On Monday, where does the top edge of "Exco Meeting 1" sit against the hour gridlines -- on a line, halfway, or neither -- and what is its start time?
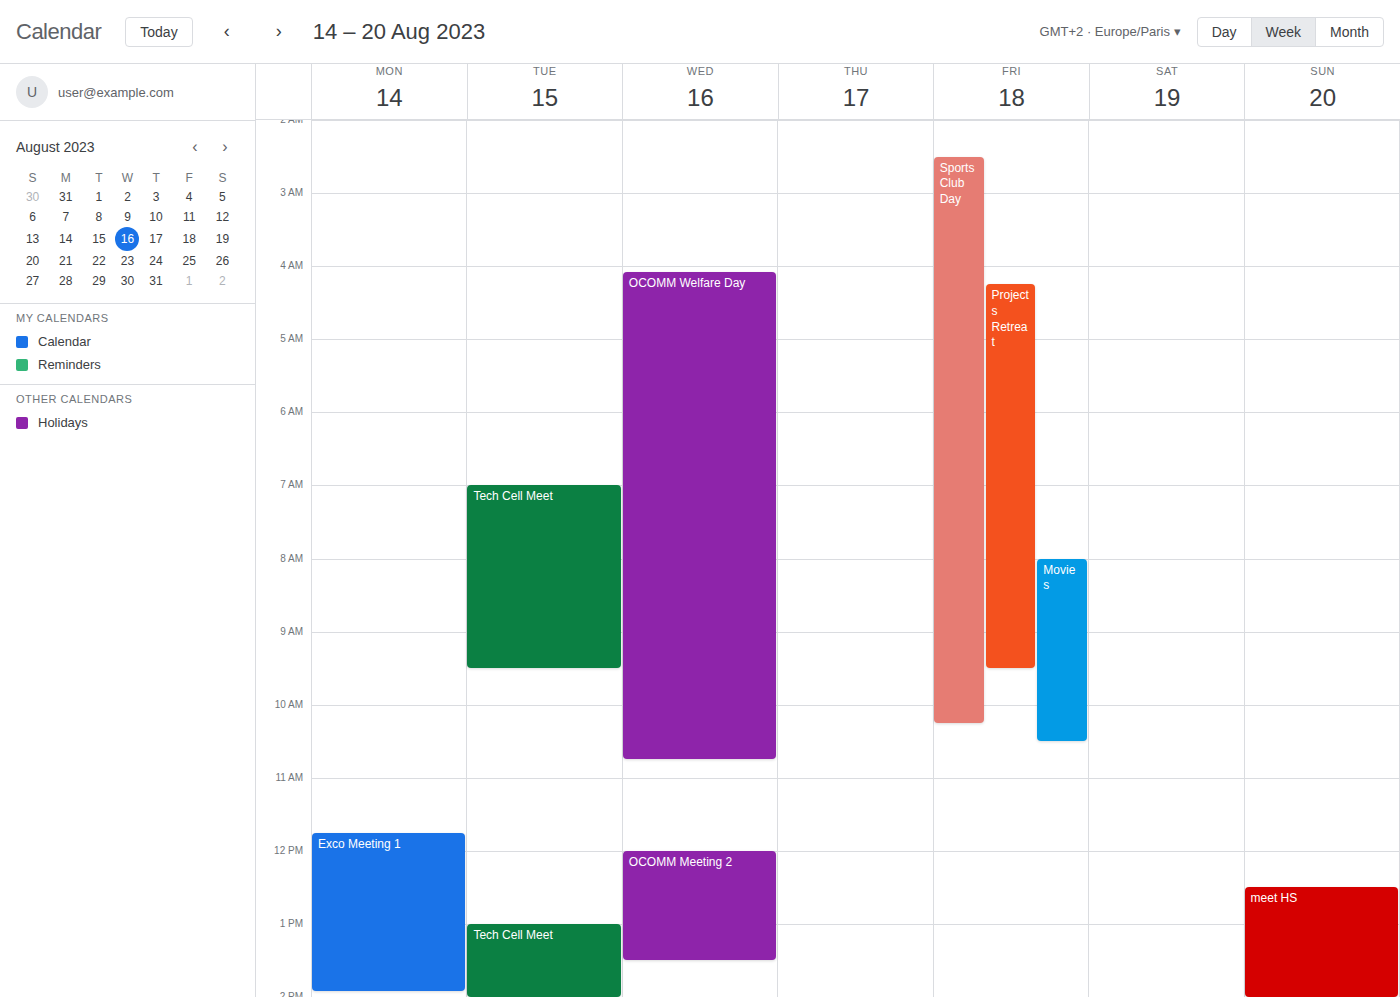
11:45 AM -- neither: three quarters of the way from the 11 AM line to the 12 PM line.